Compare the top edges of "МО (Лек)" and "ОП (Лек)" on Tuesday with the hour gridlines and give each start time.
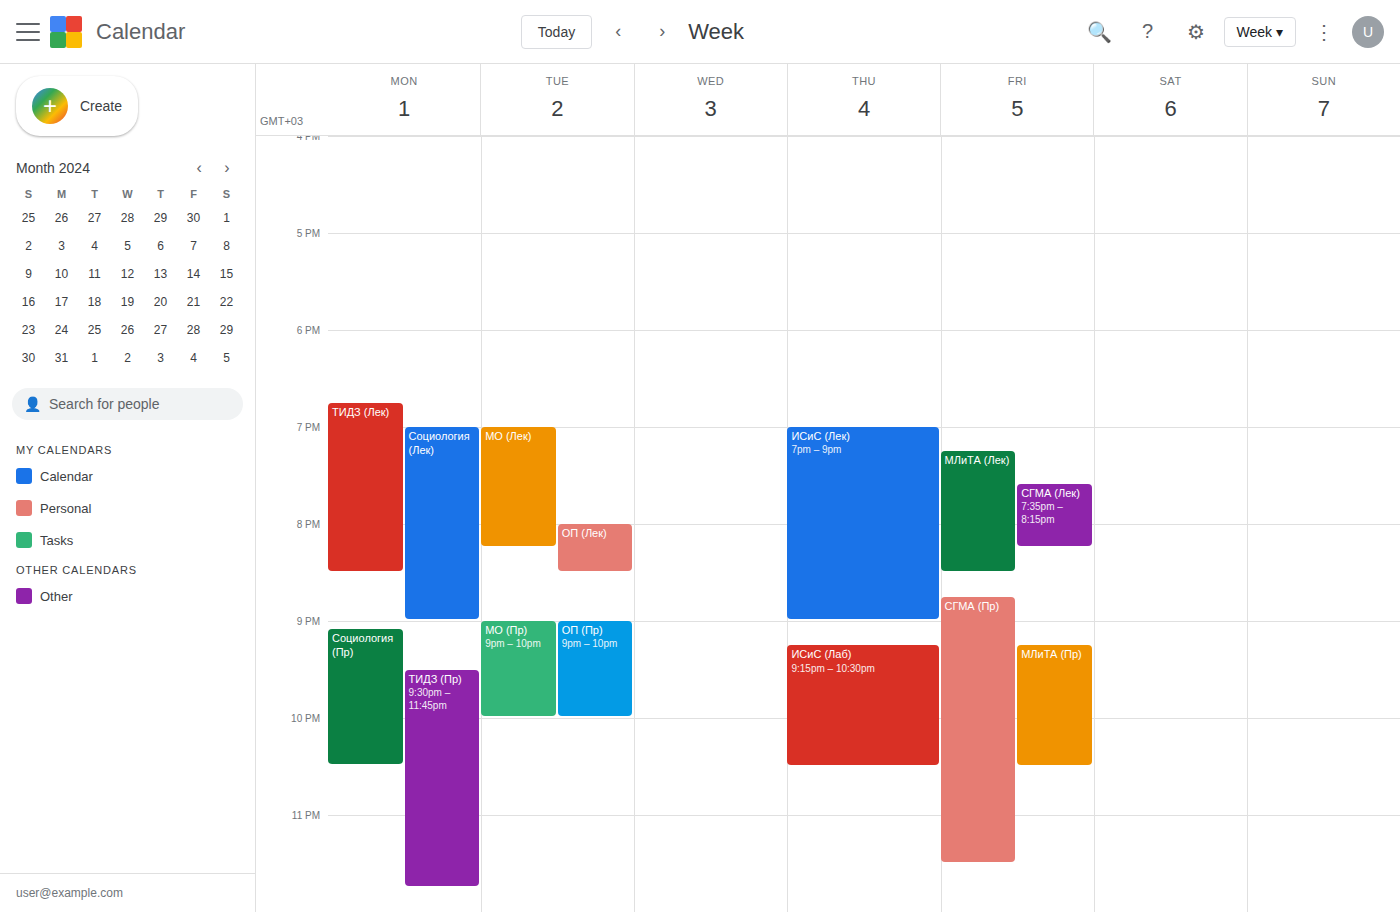
"МО (Лек)": 7:00 PM, exactly on the 7 PM line. "ОП (Лек)": 8:00 PM, exactly on the 8 PM line.